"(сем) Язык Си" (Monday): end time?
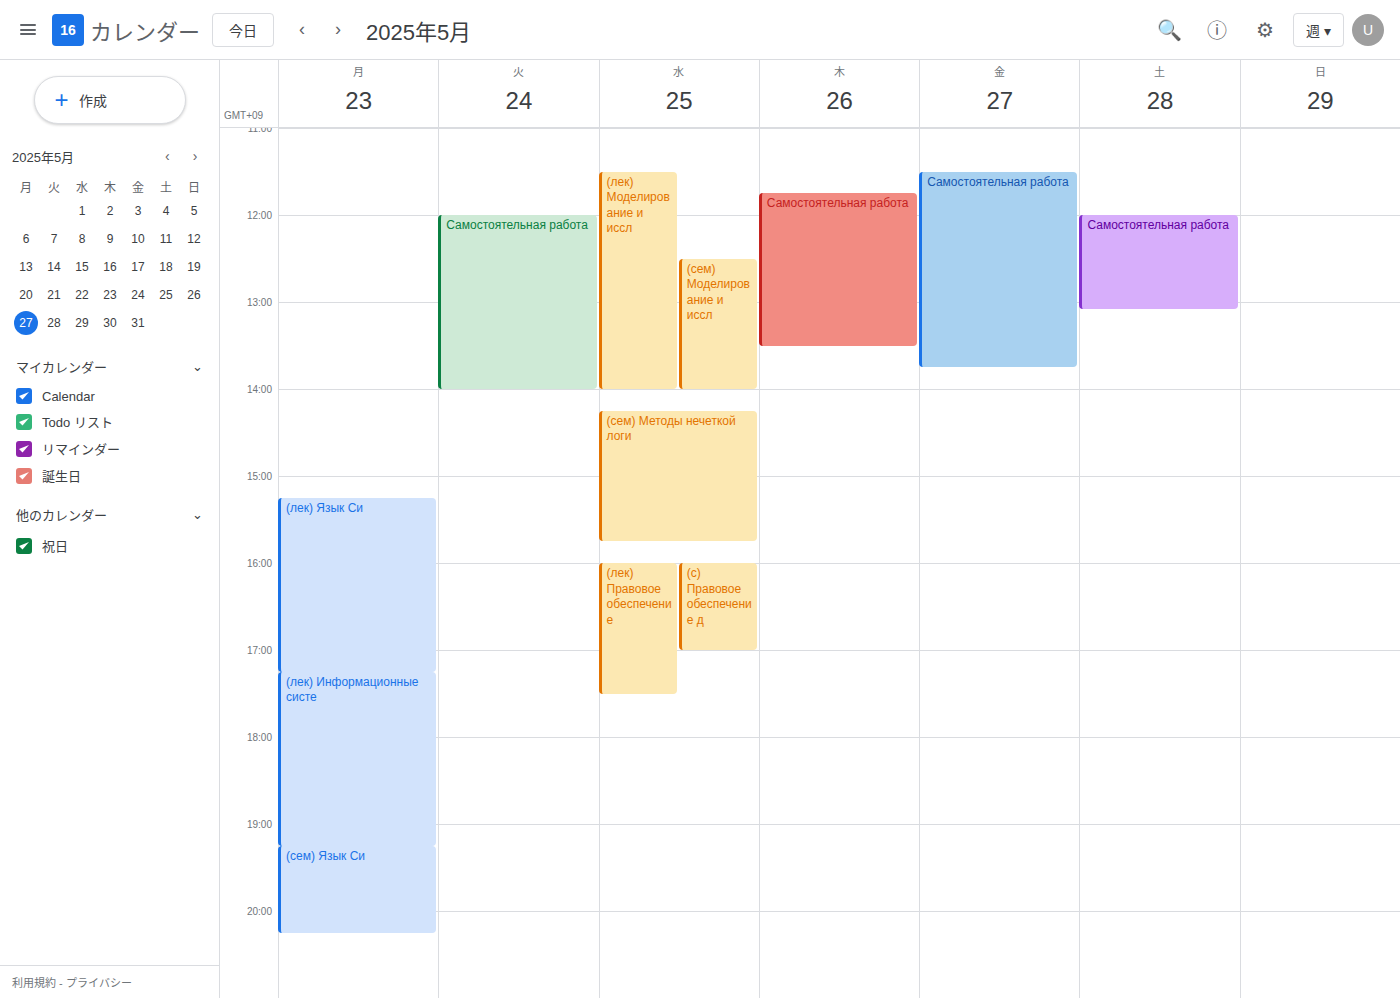
8:15 PM